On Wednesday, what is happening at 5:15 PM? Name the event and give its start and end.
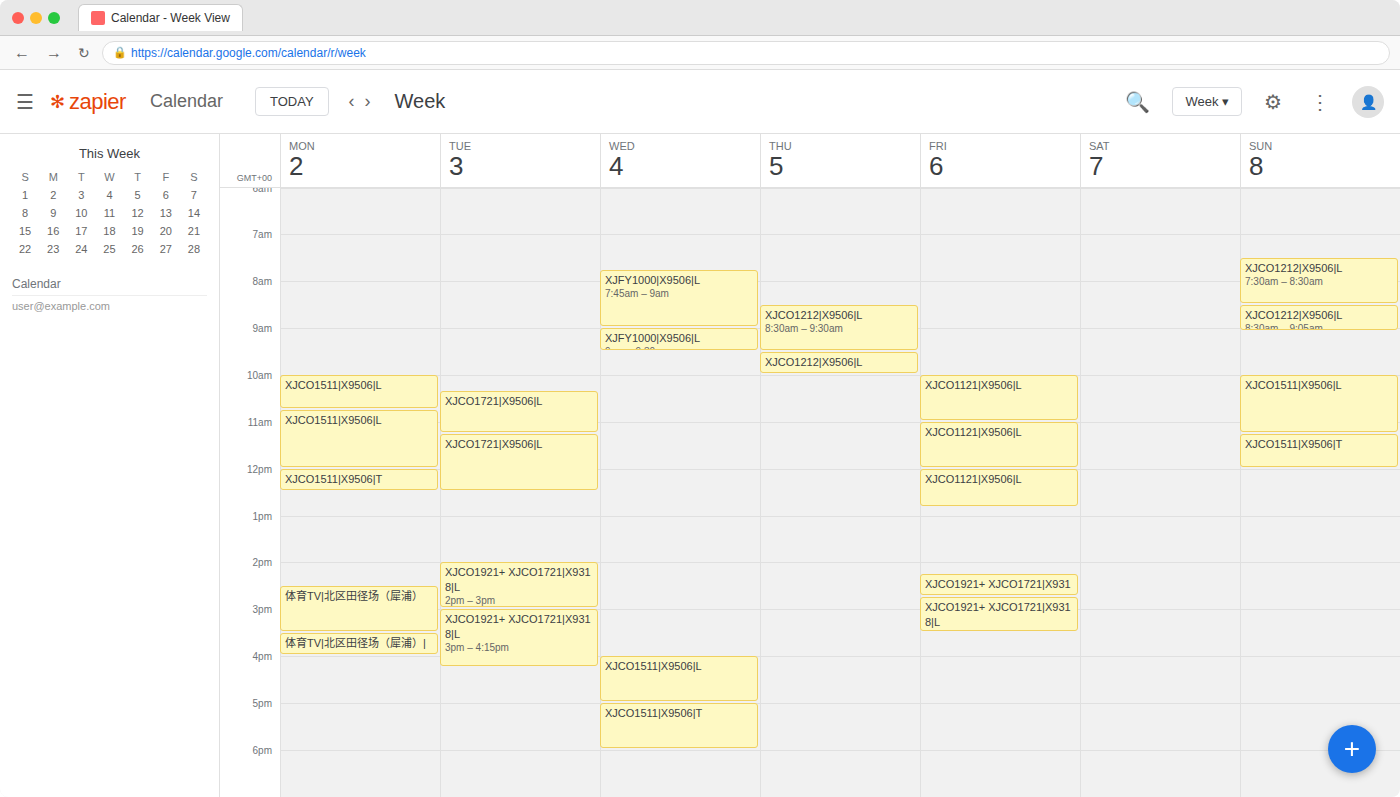
"XJCO1511|X9506|T", 5:00 PM to 6:00 PM